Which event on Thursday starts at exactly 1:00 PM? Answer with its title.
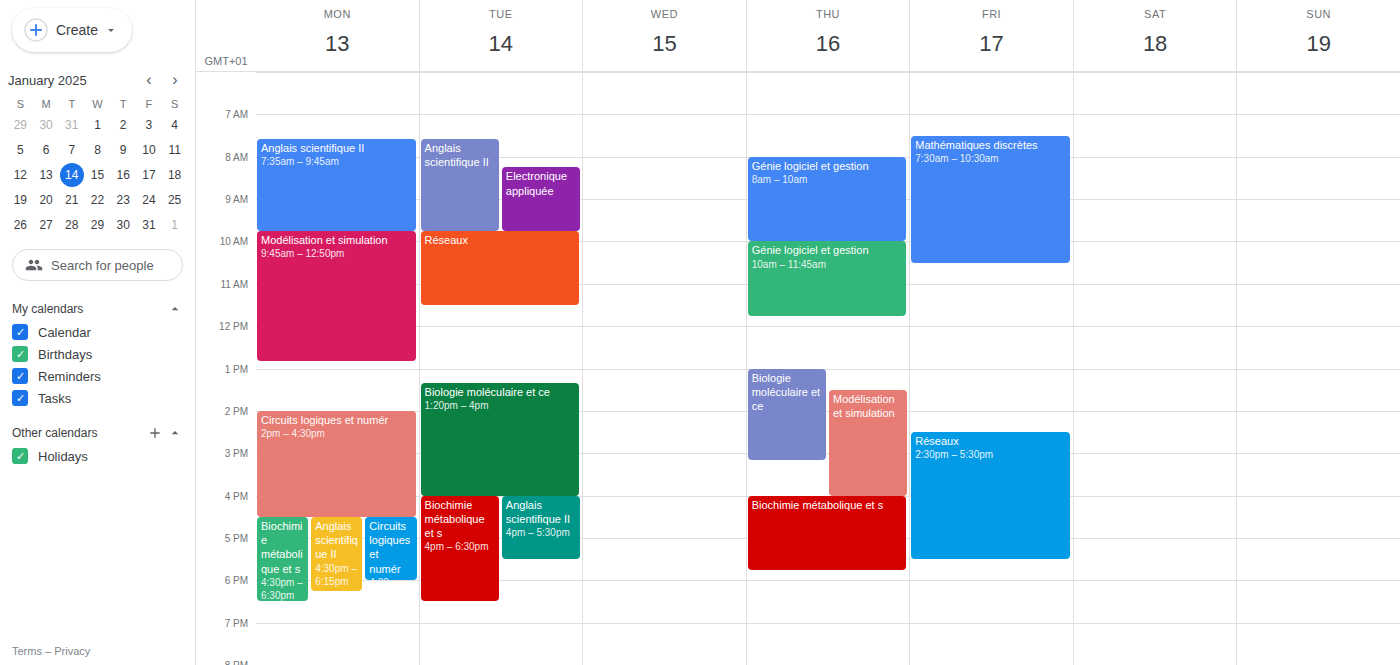
"Biologie moléculaire et ce"